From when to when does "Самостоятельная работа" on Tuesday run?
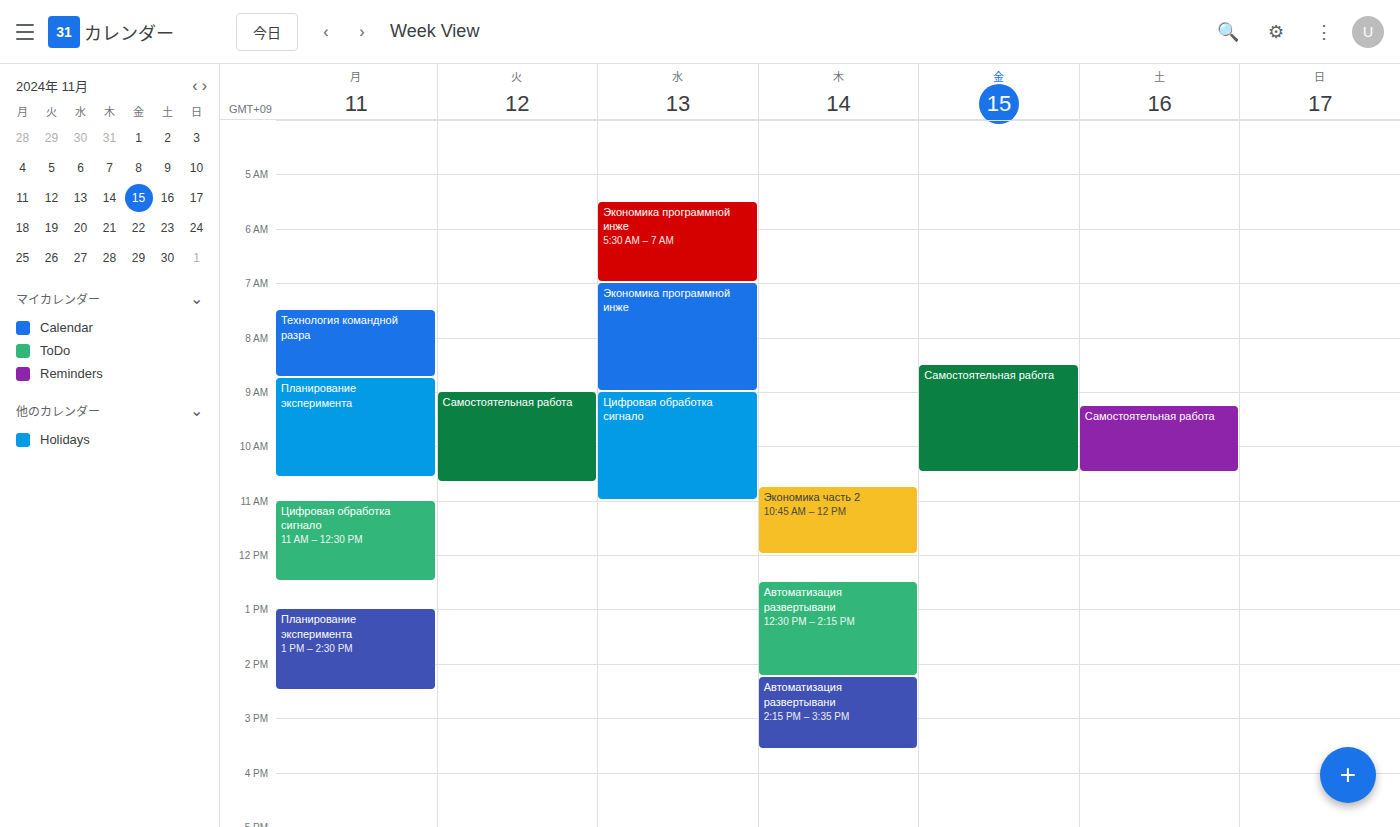
9:00 AM to 10:40 AM